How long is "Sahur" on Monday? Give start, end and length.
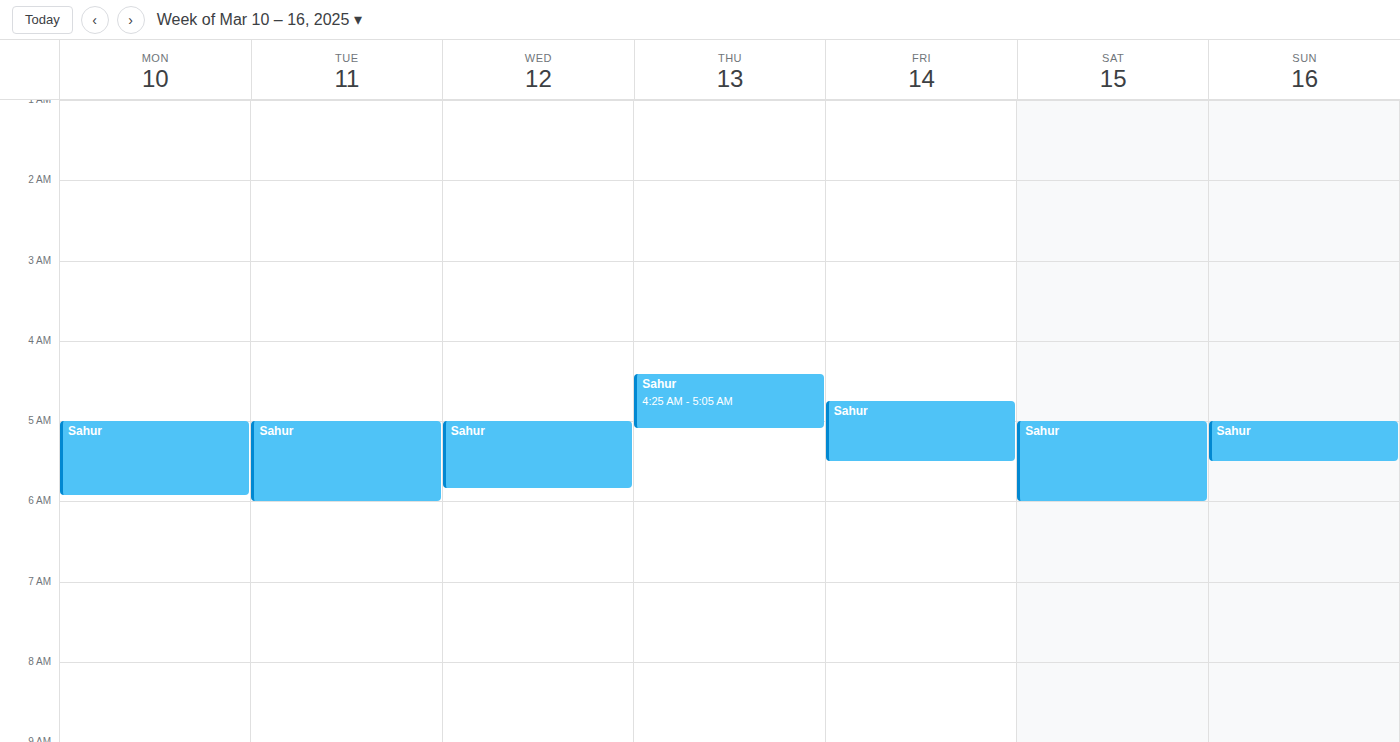
05:00 to 05:55, 55 minutes